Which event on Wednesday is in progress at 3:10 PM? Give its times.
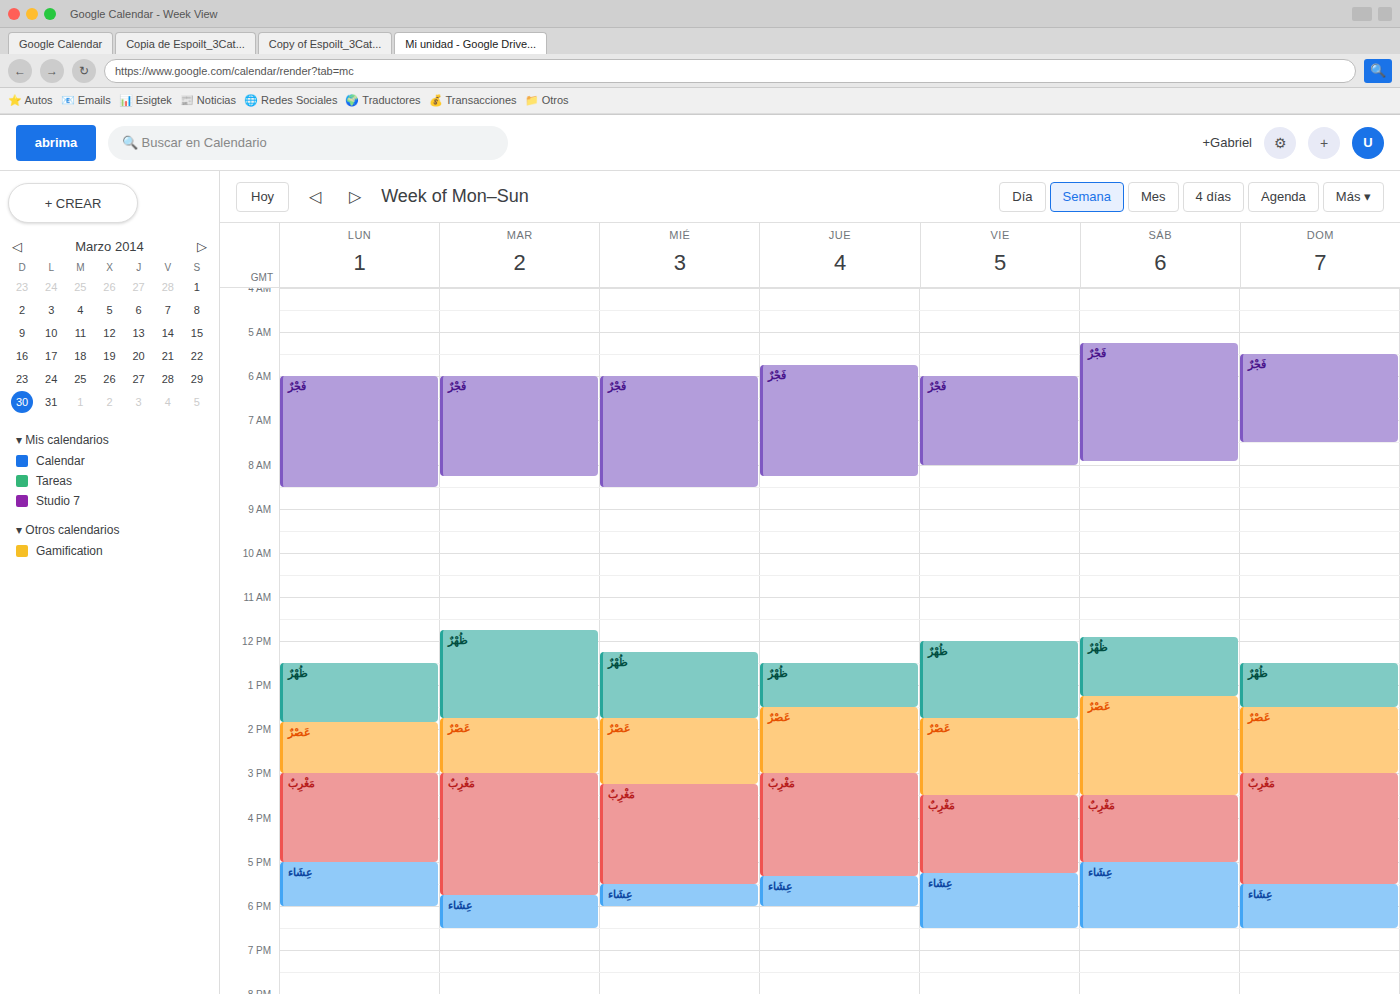
"عَصْرٌ", 1:45 PM to 3:15 PM